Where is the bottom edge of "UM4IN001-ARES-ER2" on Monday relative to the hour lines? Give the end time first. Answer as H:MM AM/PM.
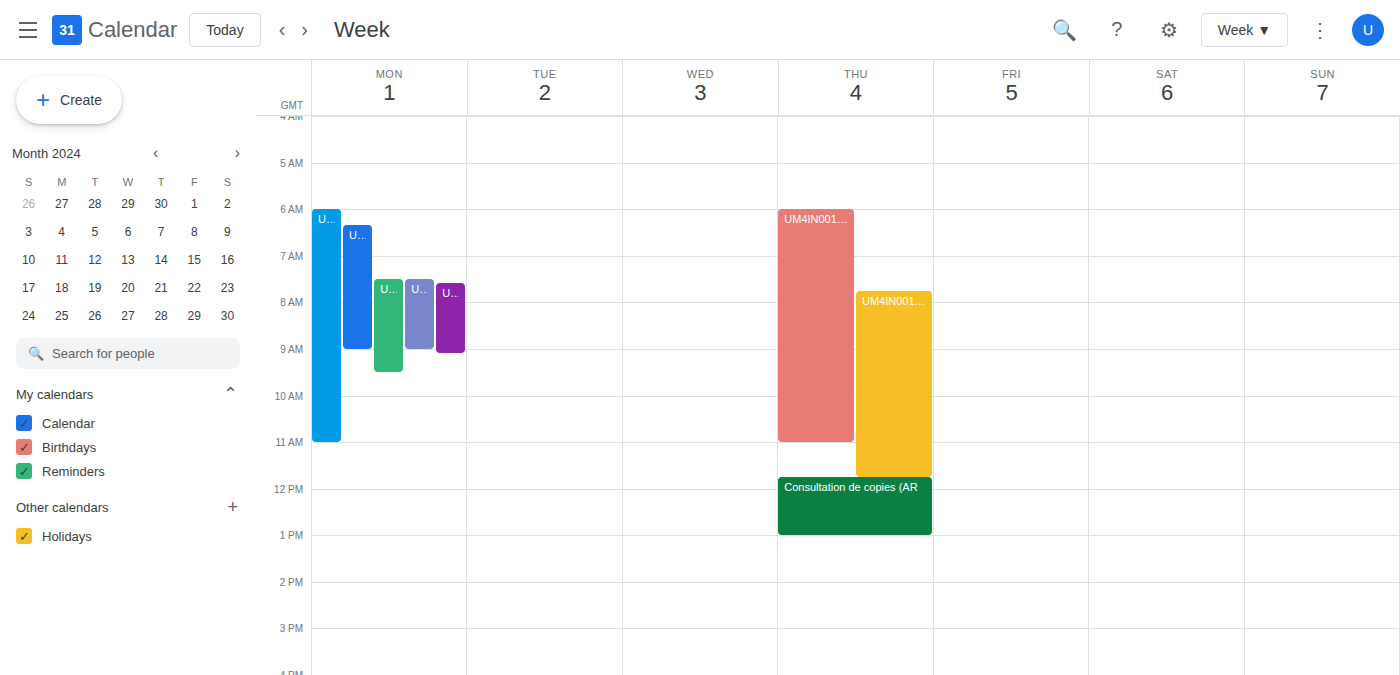
9:05 AM -- neither: 5 minutes below the 9 AM line and 55 minutes above the 10 AM line.